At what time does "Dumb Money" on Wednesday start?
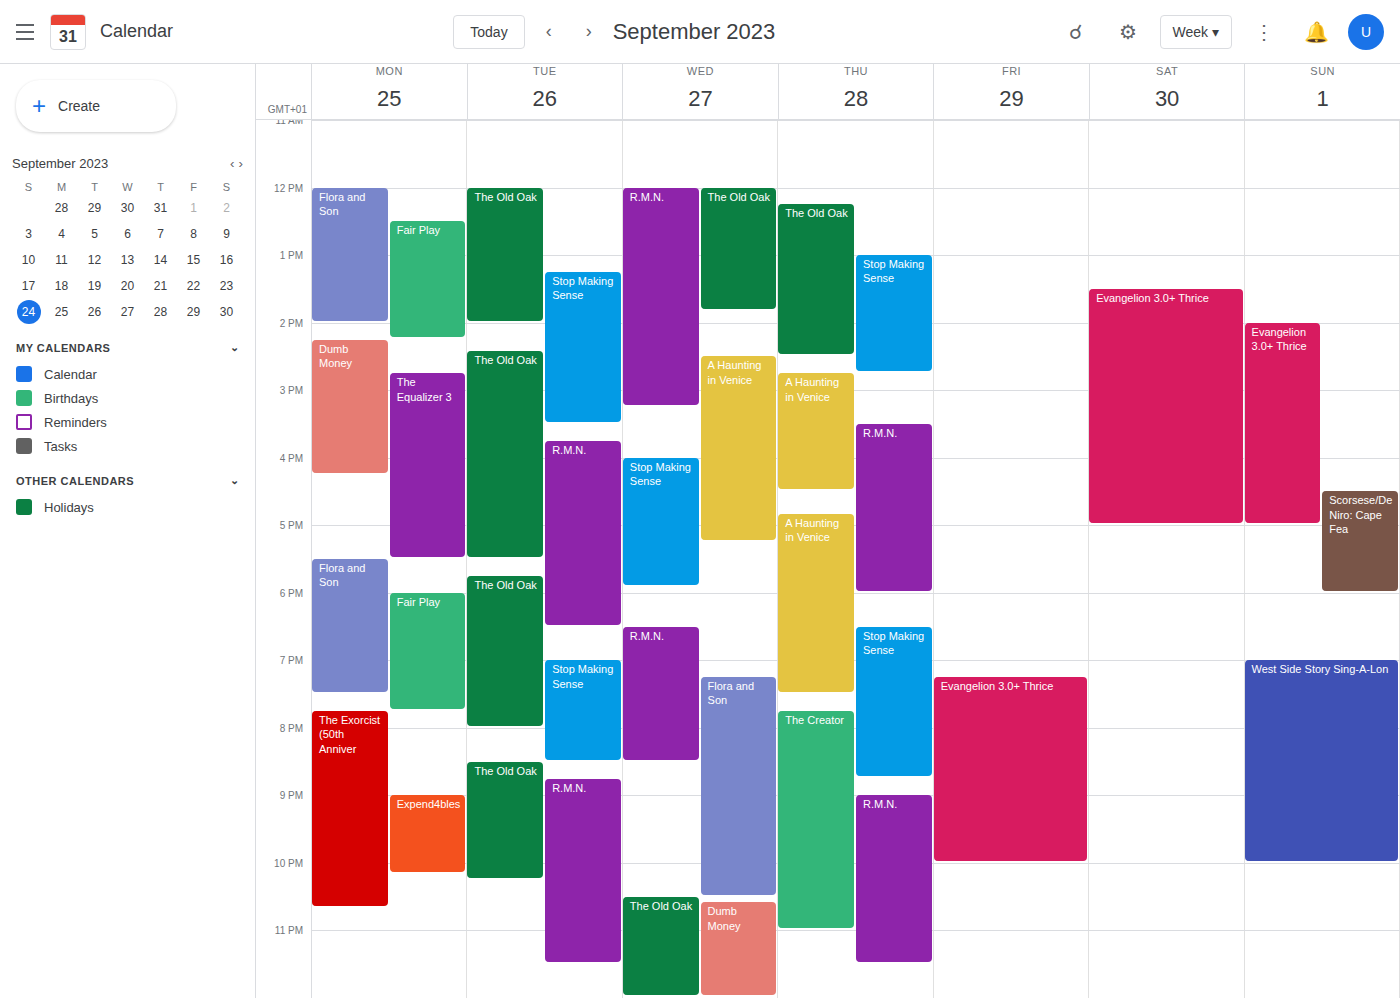
22:35